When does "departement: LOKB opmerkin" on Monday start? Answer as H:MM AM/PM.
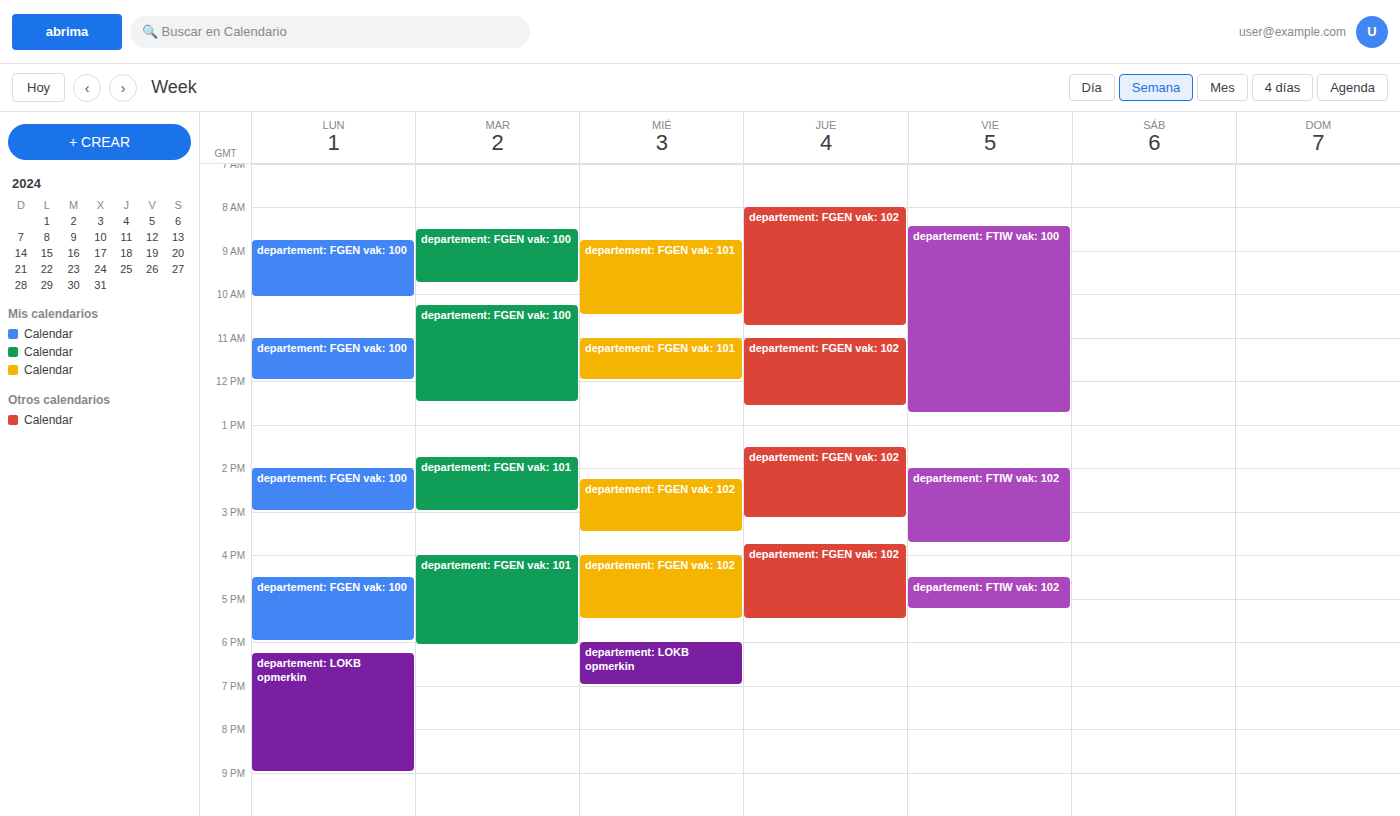
6:15 PM